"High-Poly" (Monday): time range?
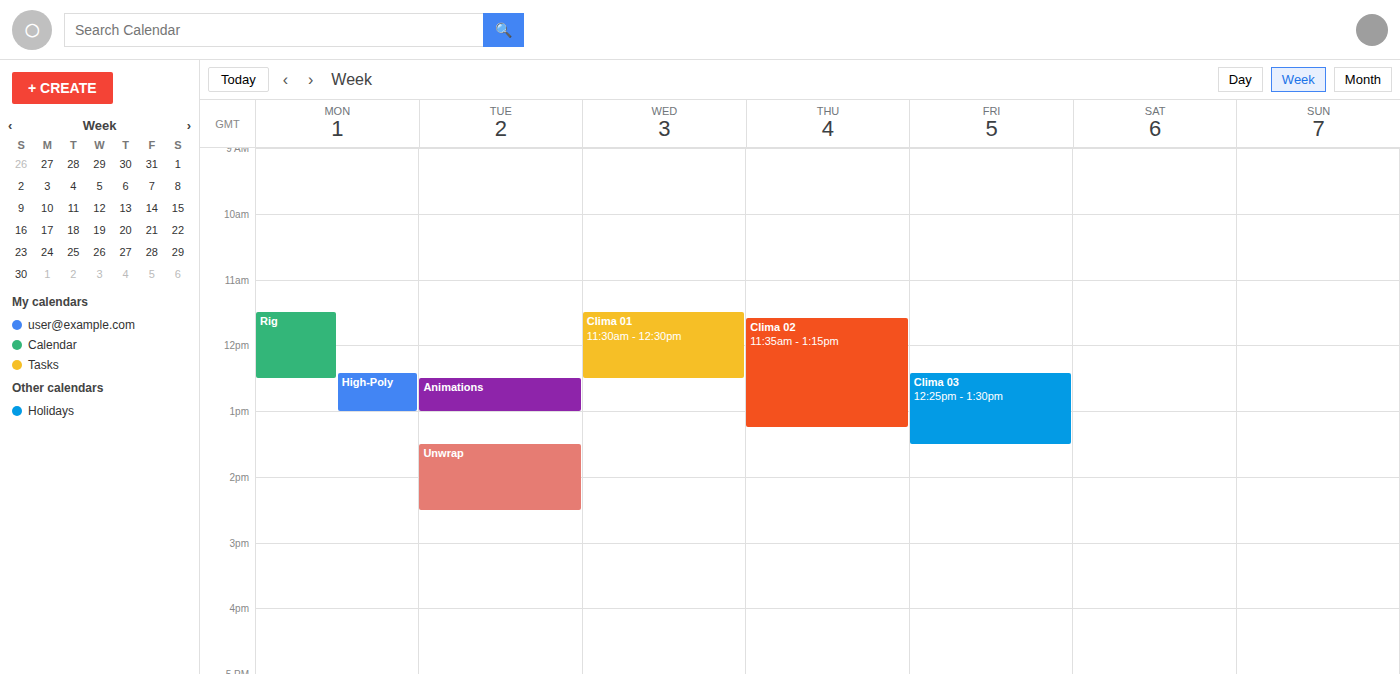
12:25 PM to 1:00 PM